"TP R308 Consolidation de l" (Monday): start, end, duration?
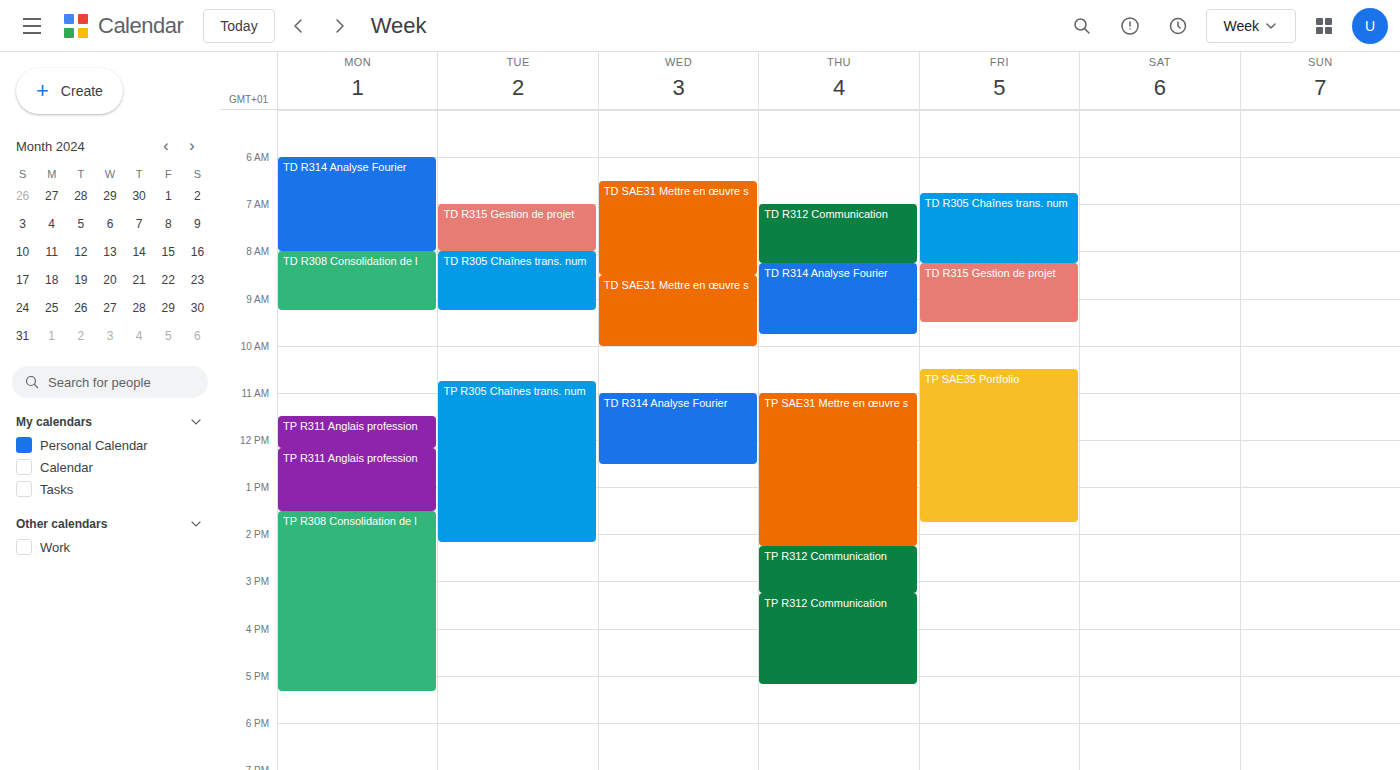
13:30 to 17:20, 3 hours 50 minutes